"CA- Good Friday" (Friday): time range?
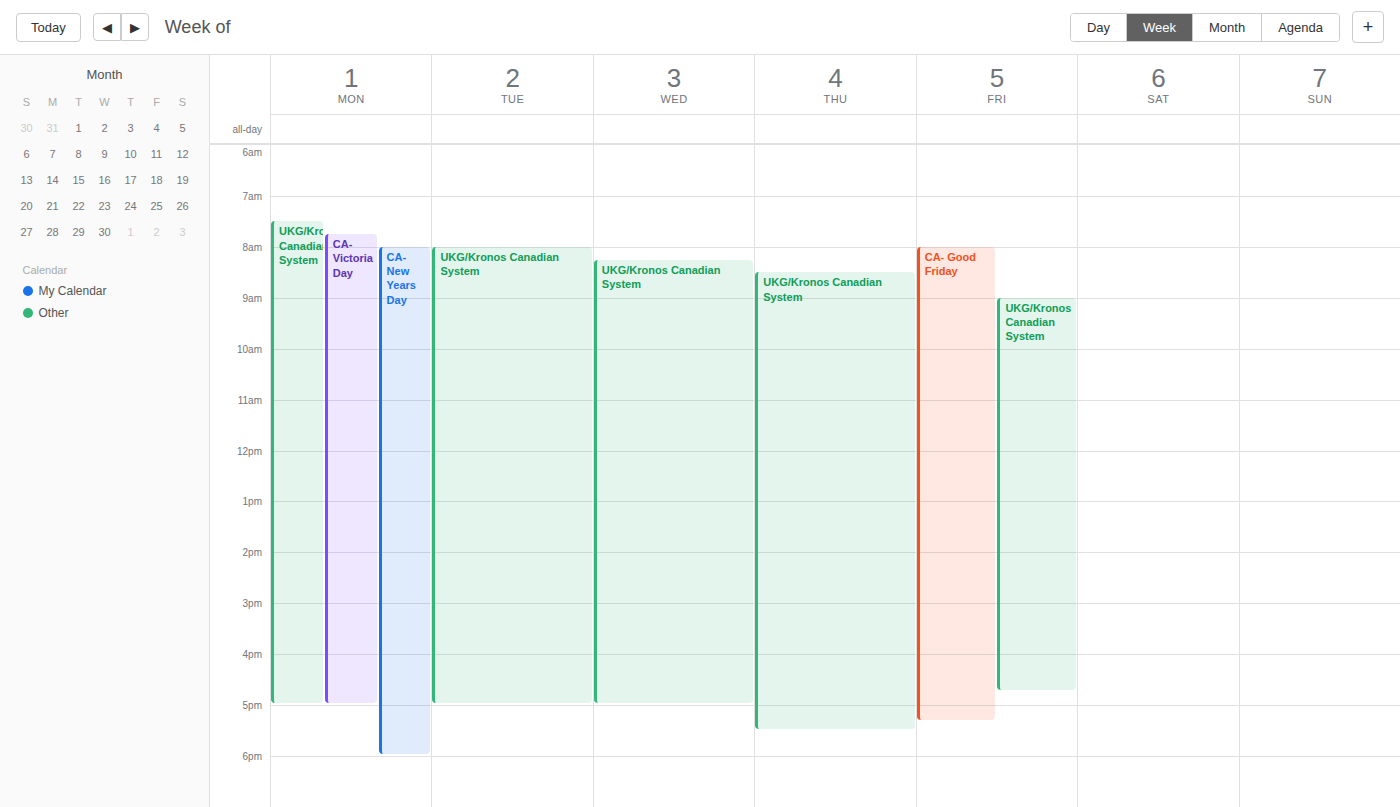
8:00 AM to 5:20 PM